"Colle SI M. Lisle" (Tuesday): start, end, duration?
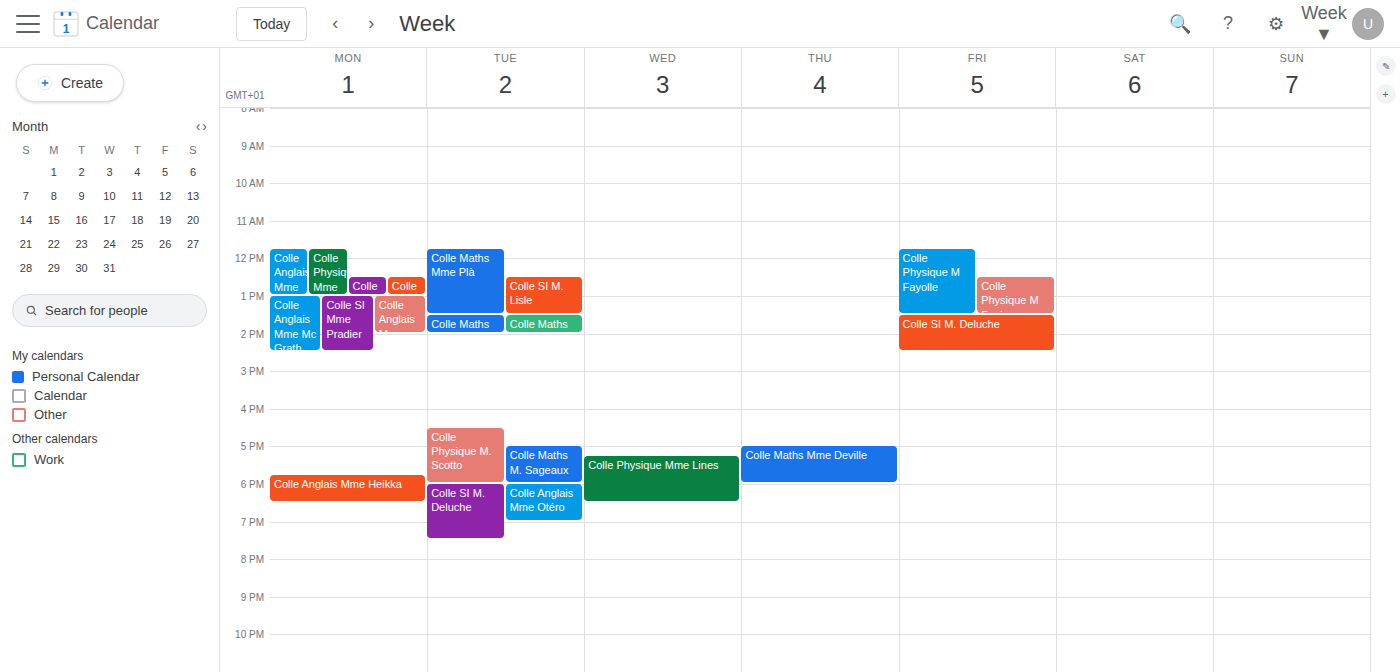
12:30 PM to 1:30 PM, 1 hour